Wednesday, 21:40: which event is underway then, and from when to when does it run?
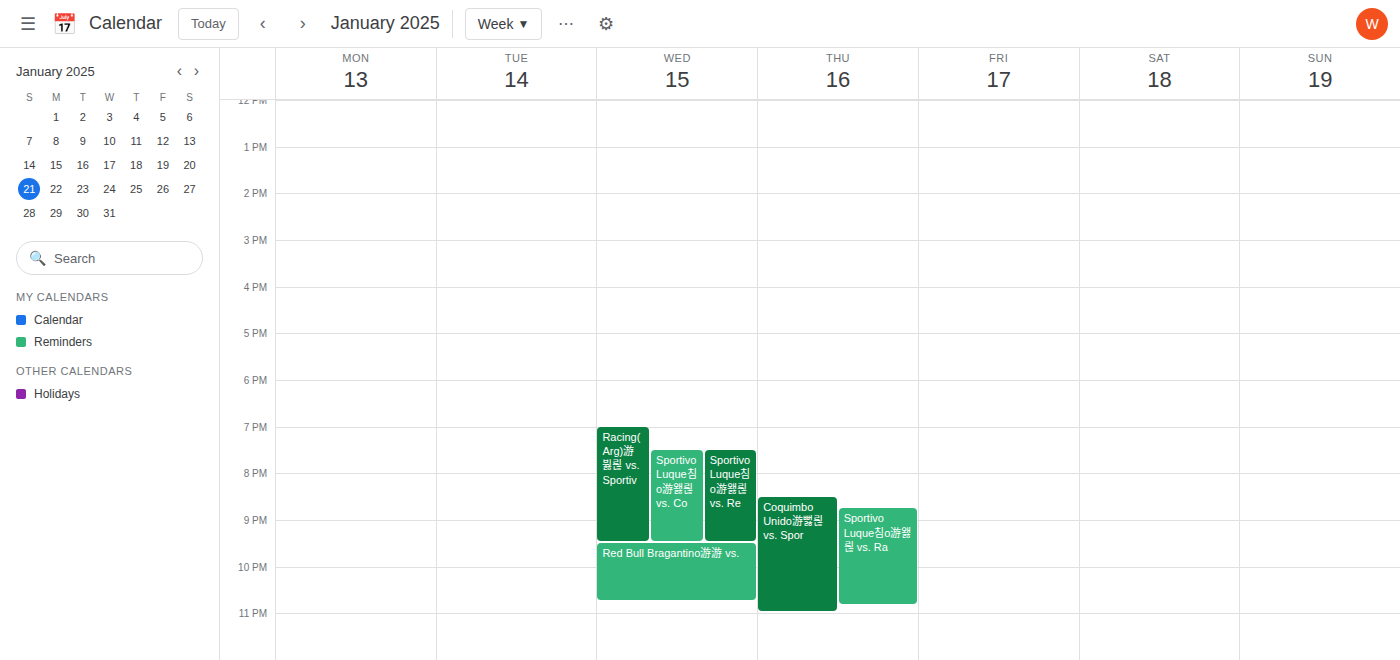
"Red Bull Bragantino游游 vs.", 21:30 to 22:45